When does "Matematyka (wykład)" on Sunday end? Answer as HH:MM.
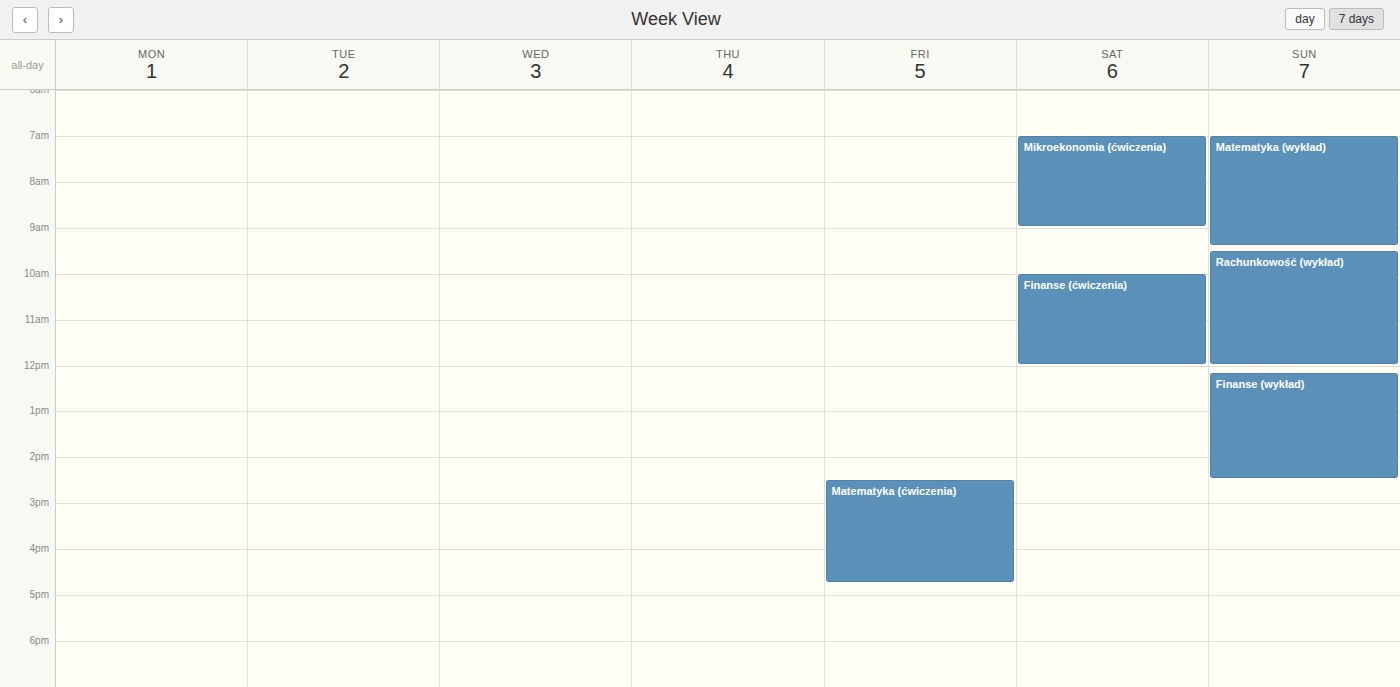
09:25